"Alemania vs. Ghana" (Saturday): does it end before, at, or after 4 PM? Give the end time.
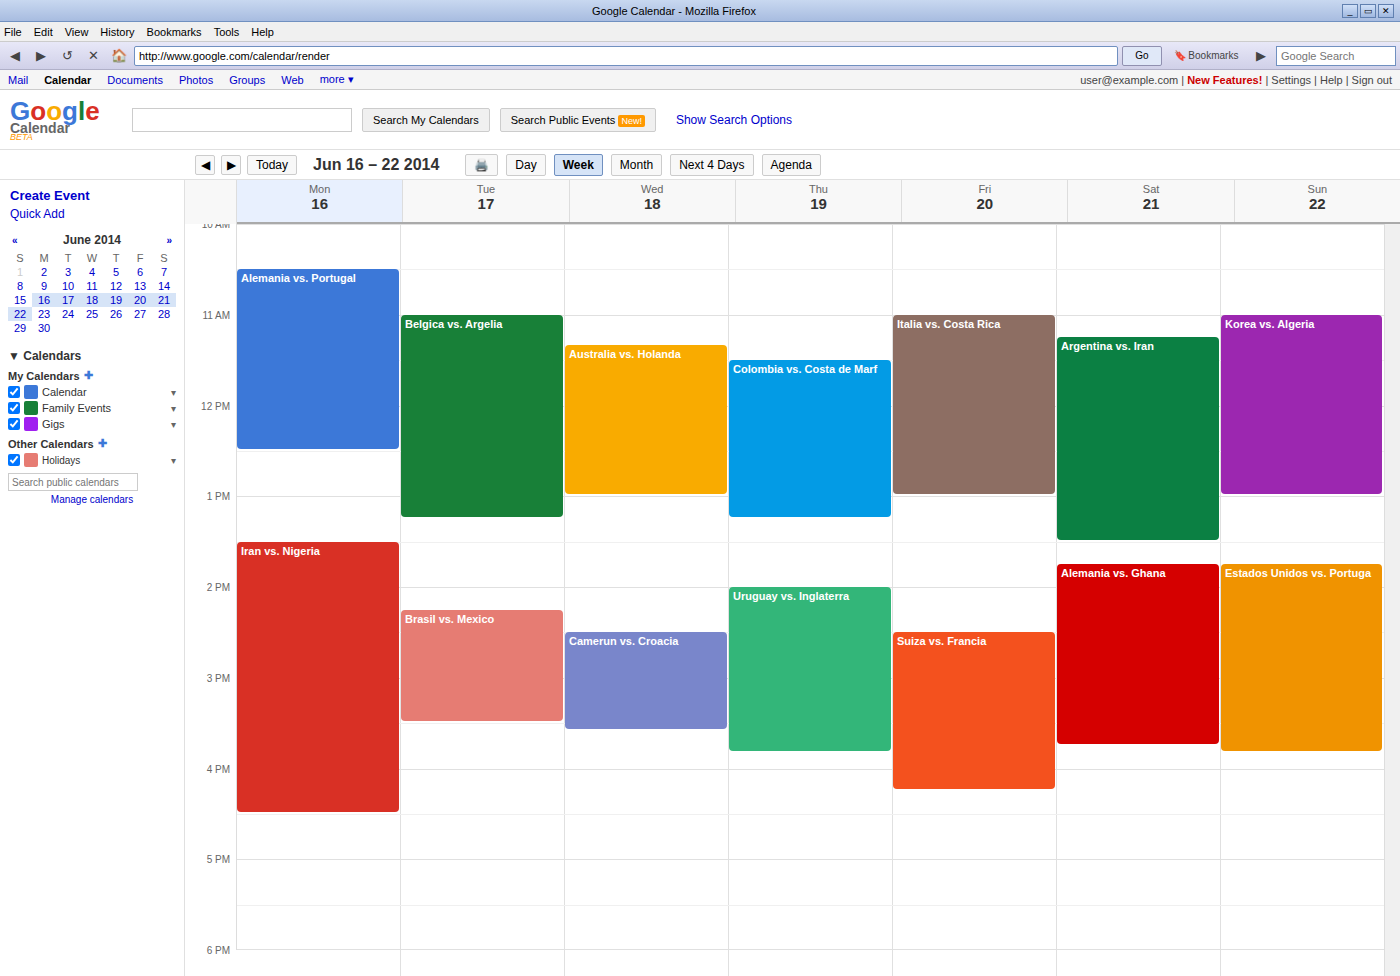
3:45 PM -- before 4 PM, 15 minutes above the 4 PM line.